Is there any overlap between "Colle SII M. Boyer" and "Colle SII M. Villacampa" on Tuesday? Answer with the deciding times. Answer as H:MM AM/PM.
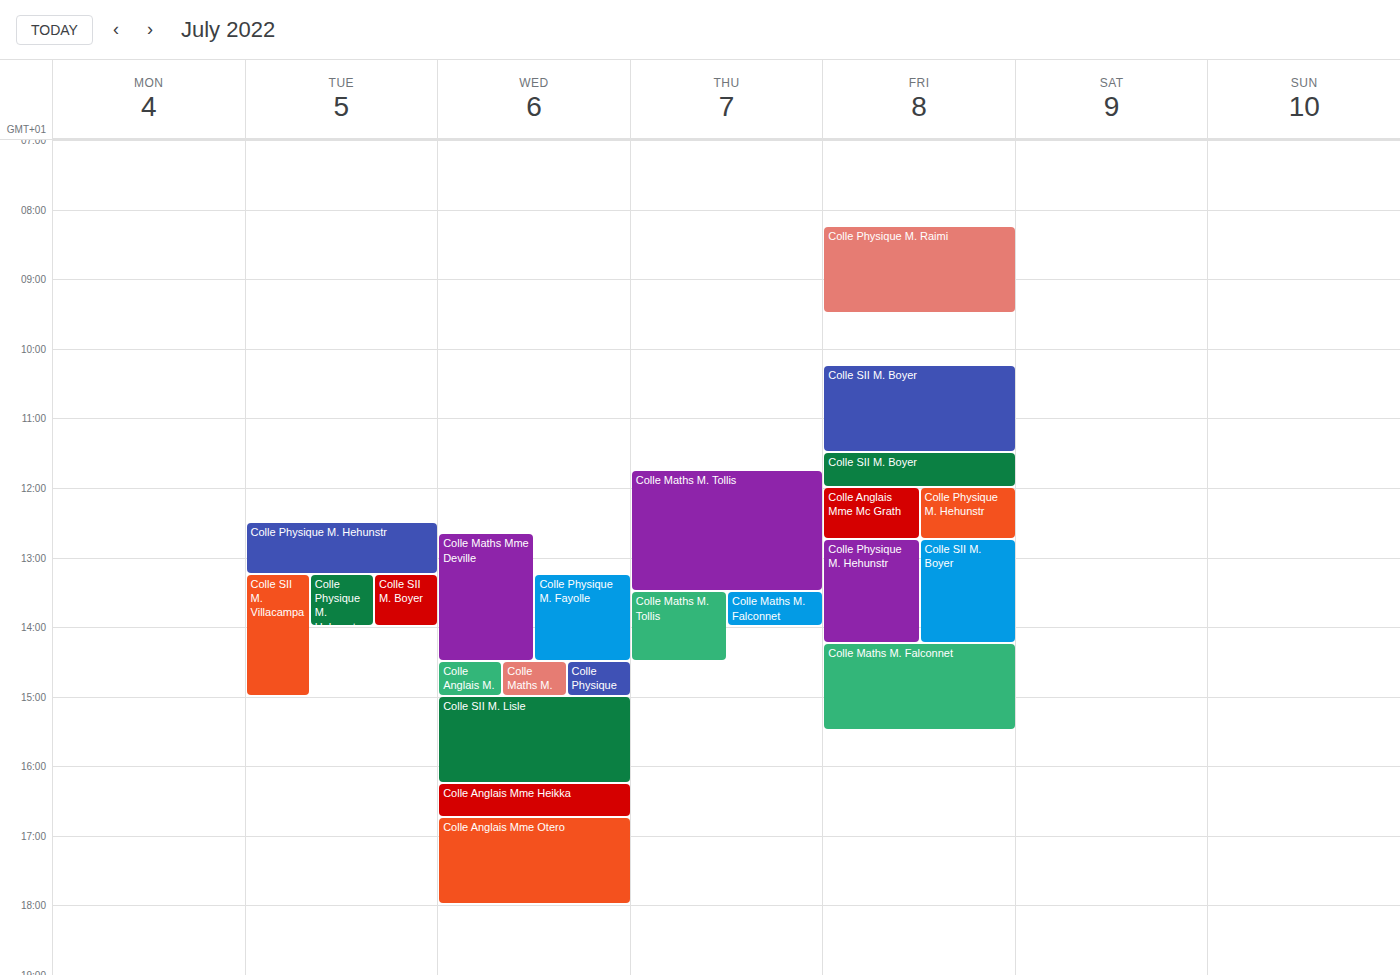
"Colle SII M. Boyer" runs 1:15 PM to 2:00 PM, inside "Colle SII M. Villacampa" -- they overlap.